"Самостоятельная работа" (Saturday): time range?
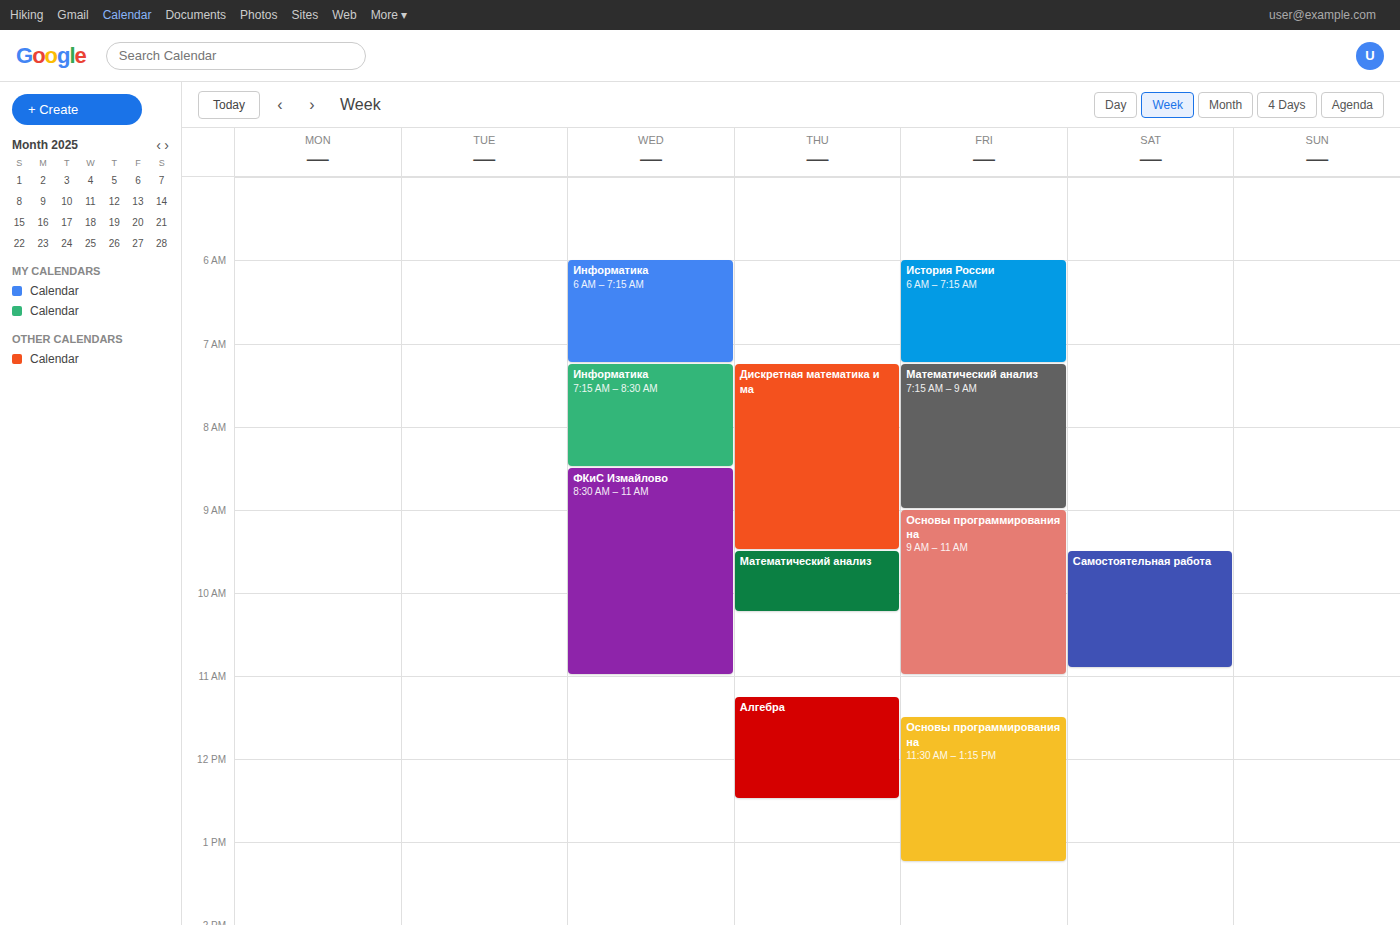
9:30 AM to 10:55 AM